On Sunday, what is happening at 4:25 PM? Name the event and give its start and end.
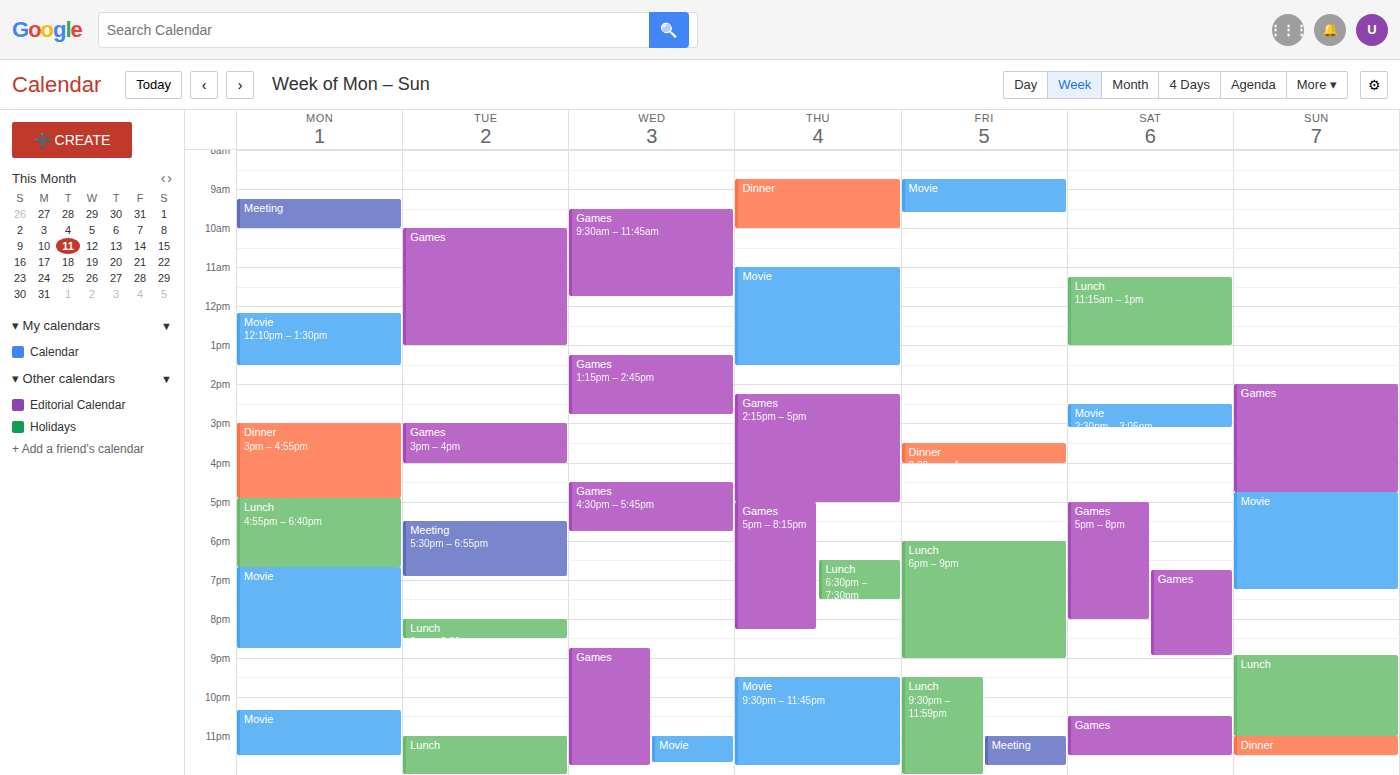
"Games", 2:00 PM to 4:45 PM